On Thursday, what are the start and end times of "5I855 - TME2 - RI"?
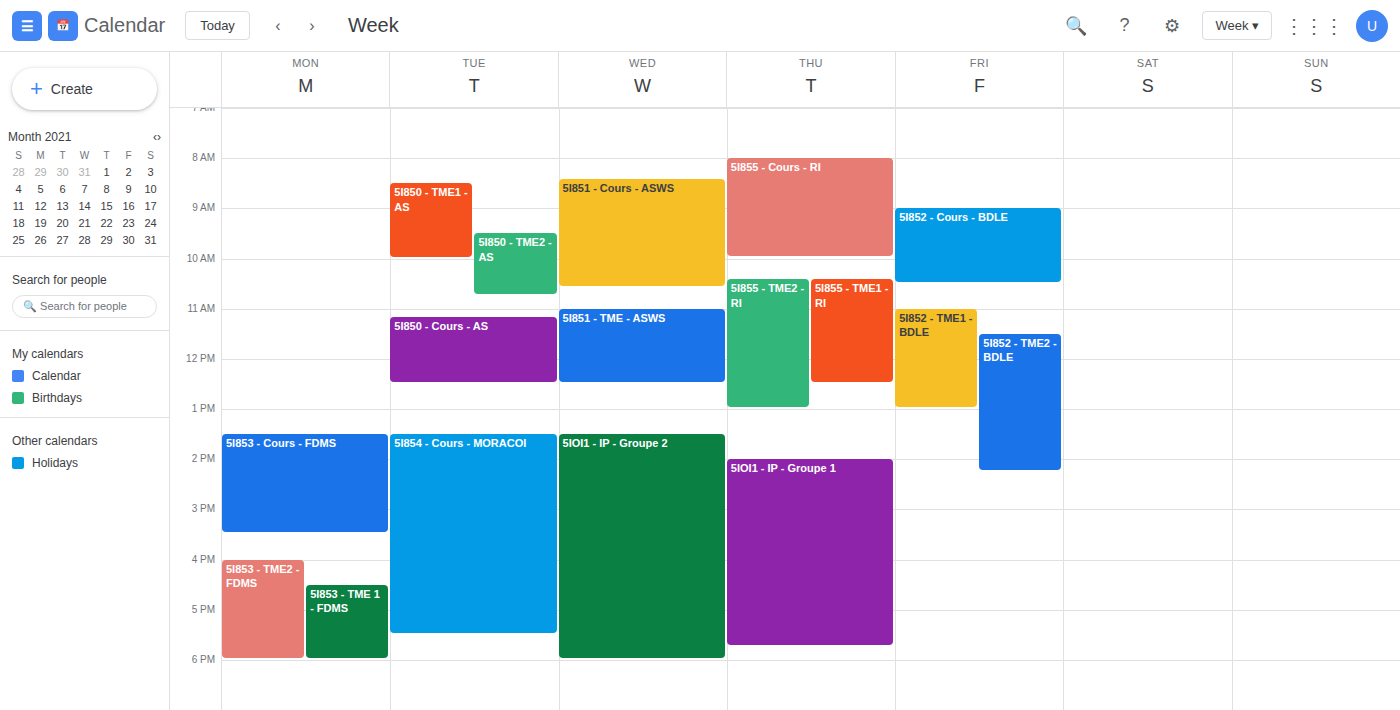
10:25 AM to 1:00 PM